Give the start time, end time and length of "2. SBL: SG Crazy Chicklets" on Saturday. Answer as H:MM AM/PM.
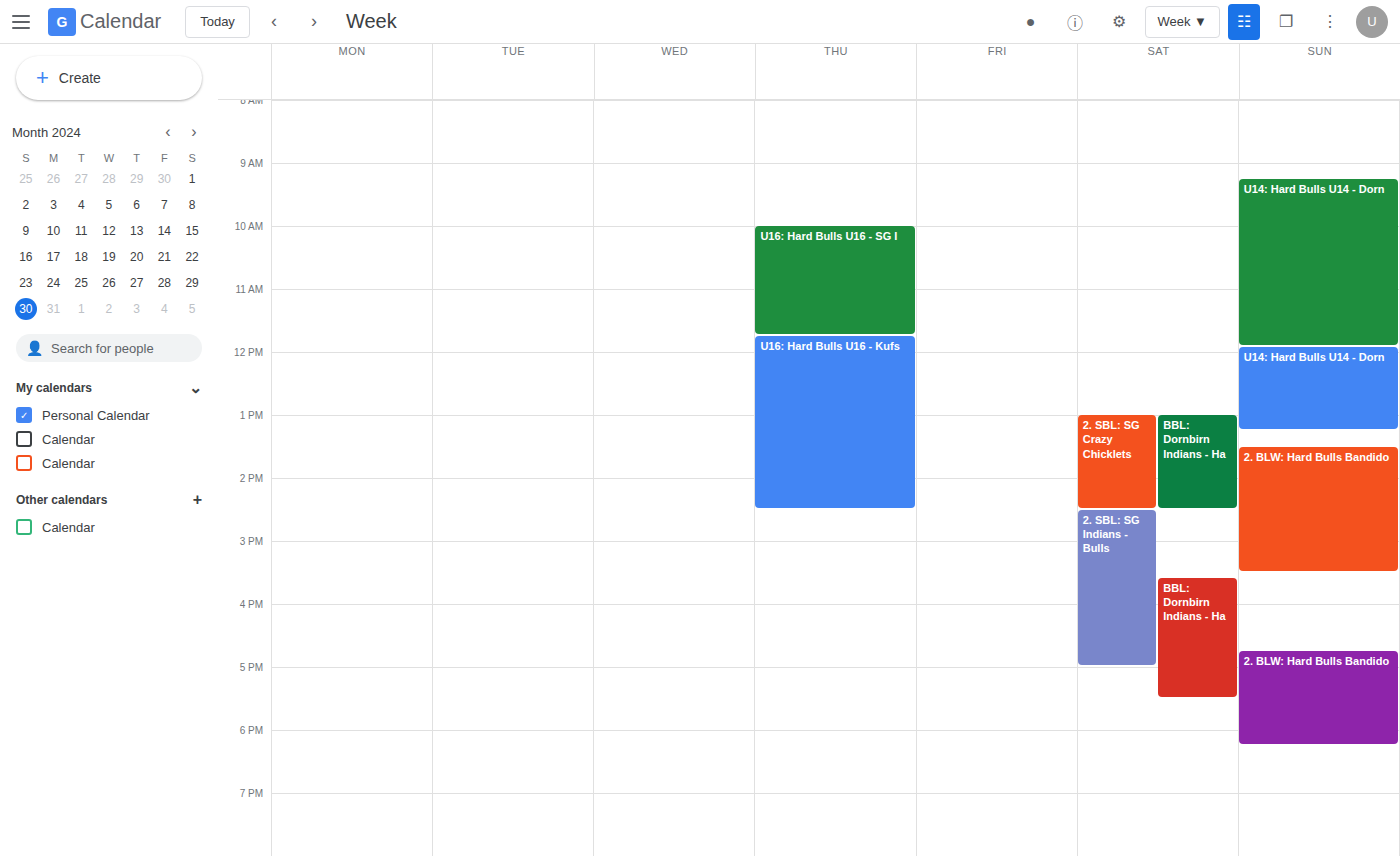
1:00 PM to 2:30 PM, 1 hour 30 minutes